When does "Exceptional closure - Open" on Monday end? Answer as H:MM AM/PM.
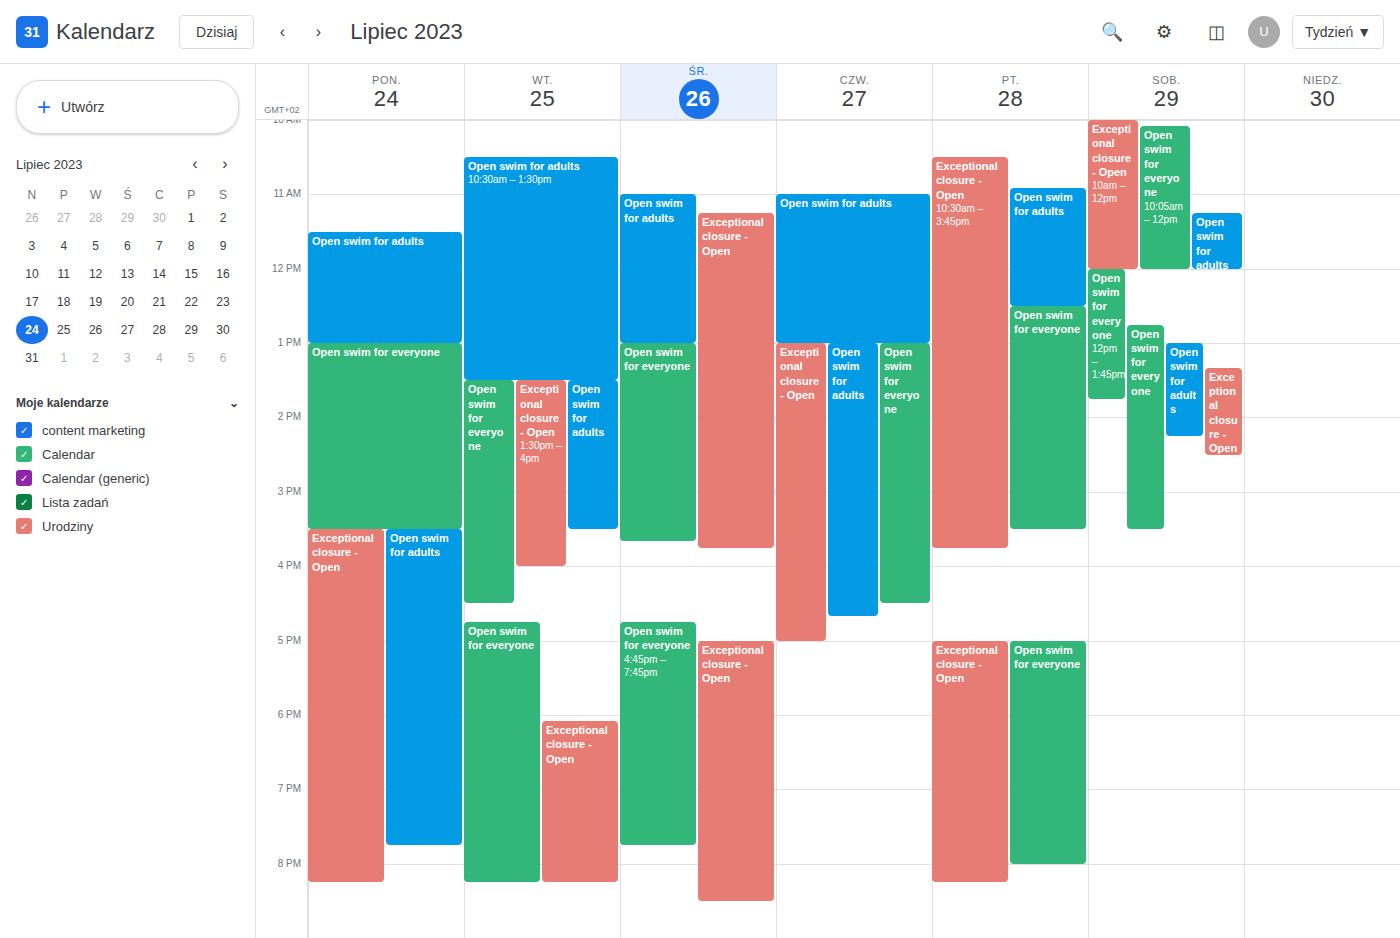
8:15 PM